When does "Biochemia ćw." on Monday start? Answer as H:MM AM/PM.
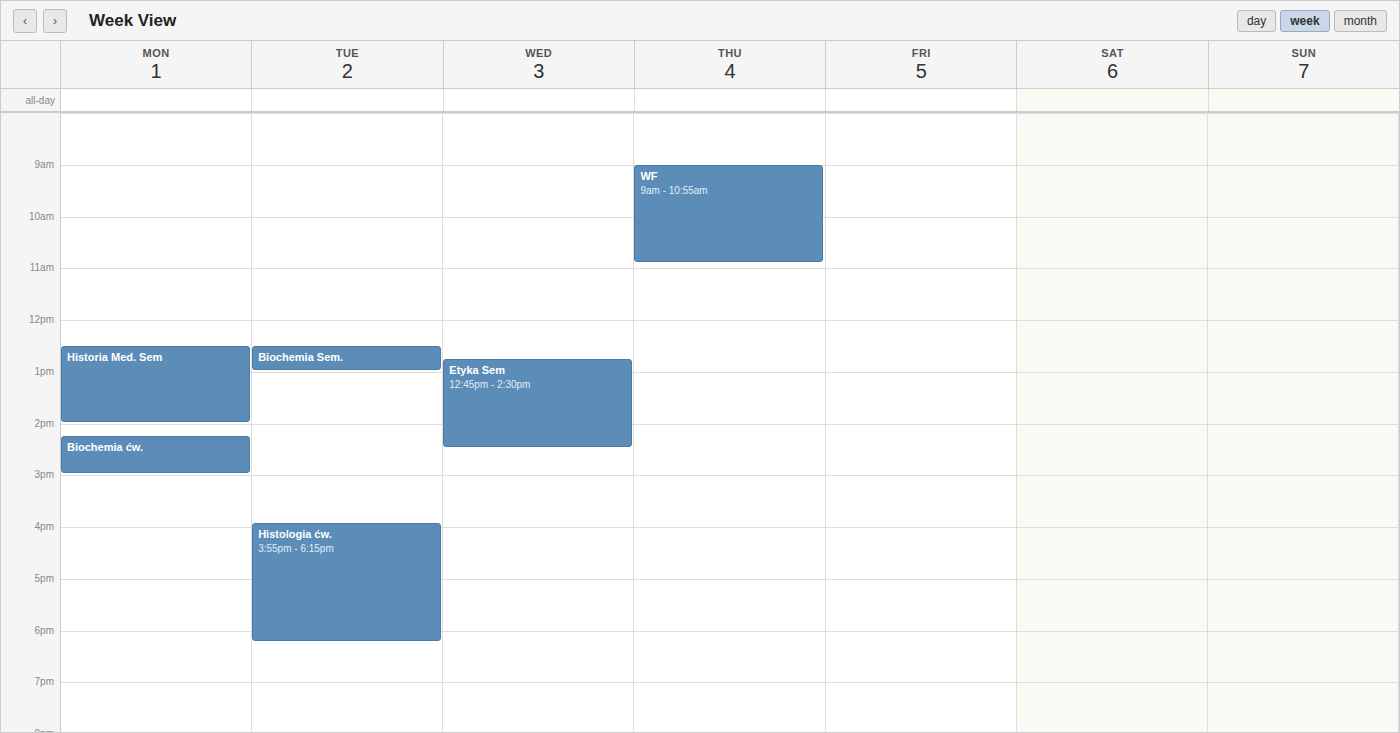
2:15 PM